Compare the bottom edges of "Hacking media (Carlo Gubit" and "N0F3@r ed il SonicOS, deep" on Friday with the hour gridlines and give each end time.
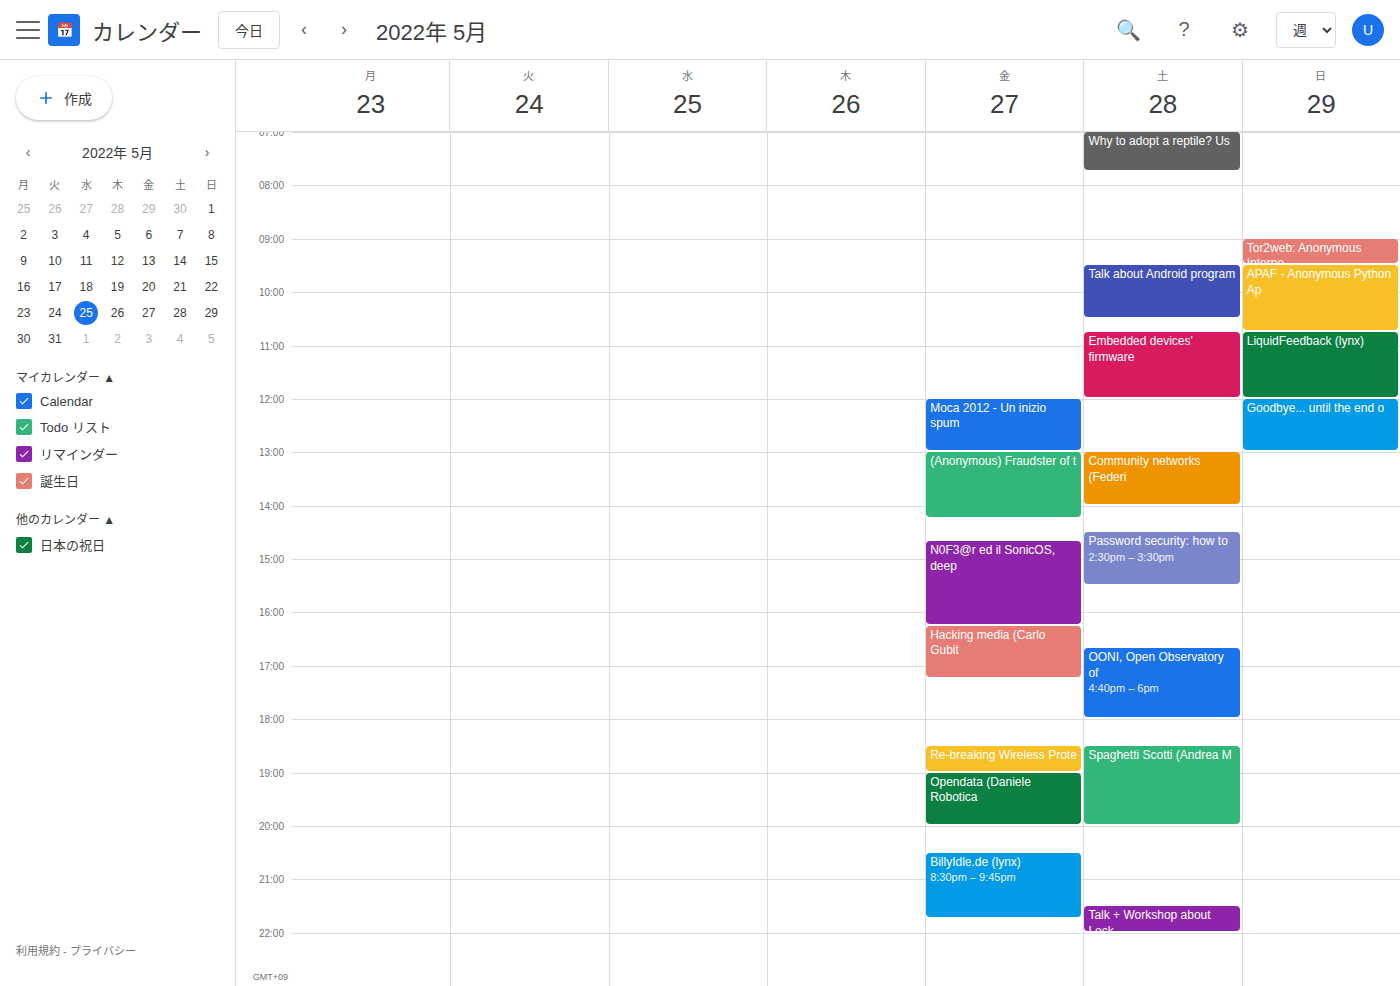
"Hacking media (Carlo Gubit": 5:15 PM, neither: a quarter of the way from the 5 PM line to the 6 PM line. "N0F3@r ed il SonicOS, deep": 4:15 PM, neither: a quarter of the way from the 4 PM line to the 5 PM line.